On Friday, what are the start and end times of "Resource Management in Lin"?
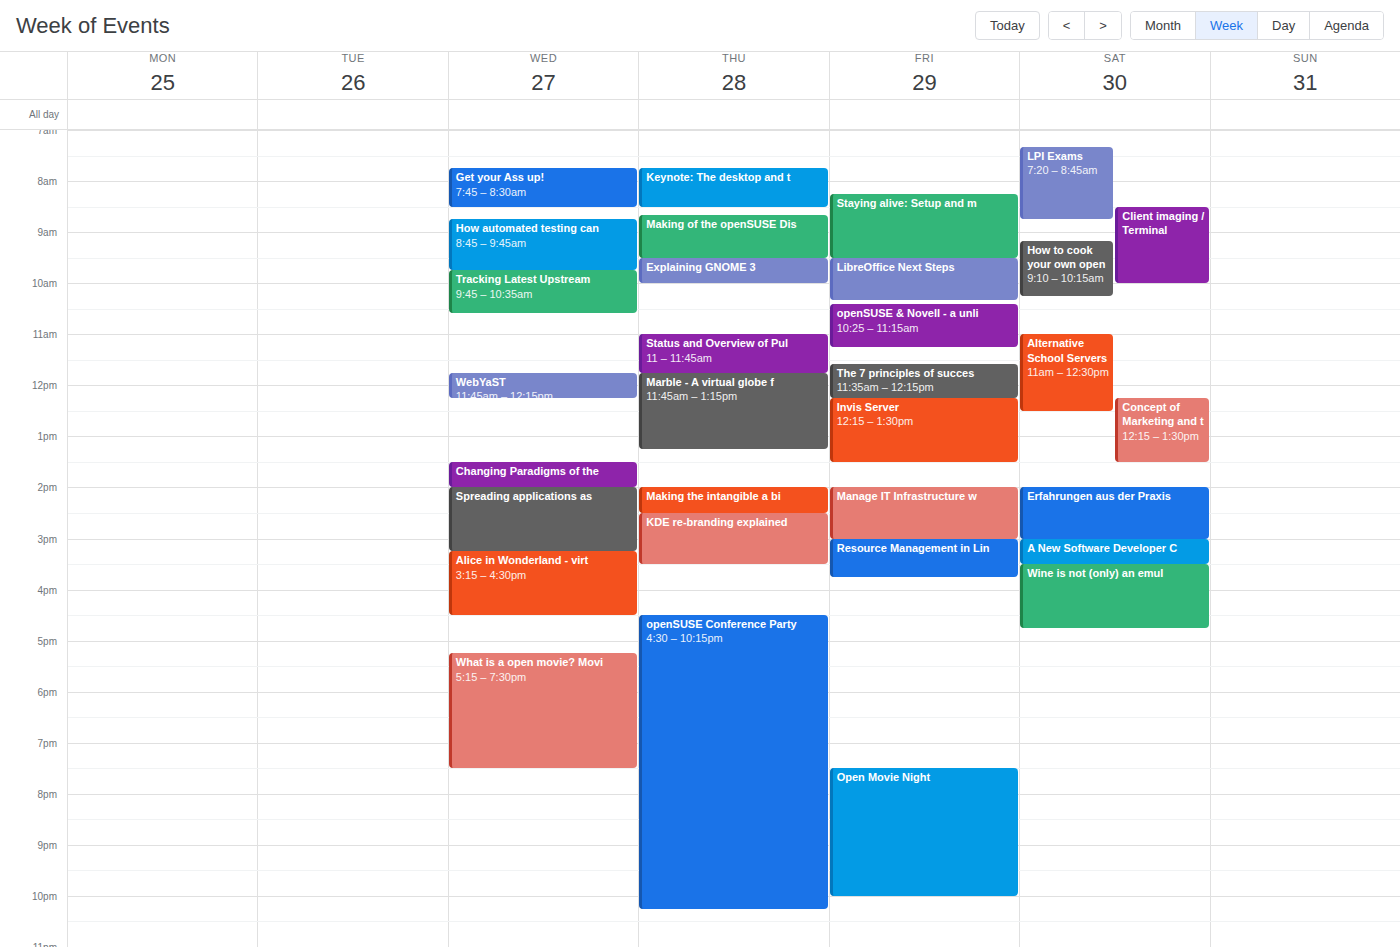
3:00 PM to 3:45 PM